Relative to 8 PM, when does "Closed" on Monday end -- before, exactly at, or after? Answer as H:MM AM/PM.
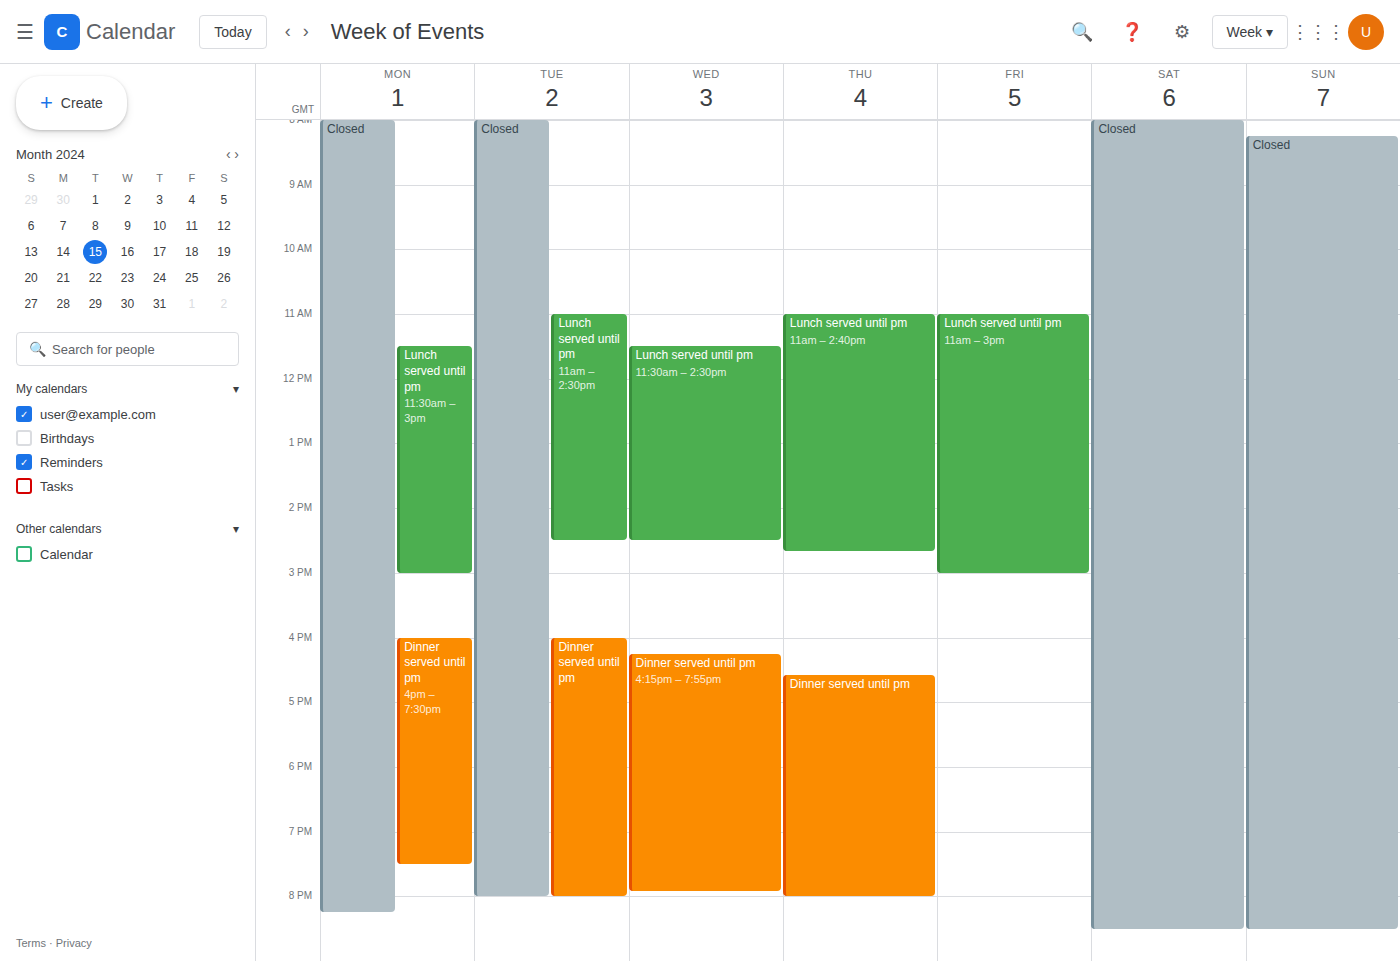
8:15 PM -- after 8 PM, 15 minutes below the 8 PM line.